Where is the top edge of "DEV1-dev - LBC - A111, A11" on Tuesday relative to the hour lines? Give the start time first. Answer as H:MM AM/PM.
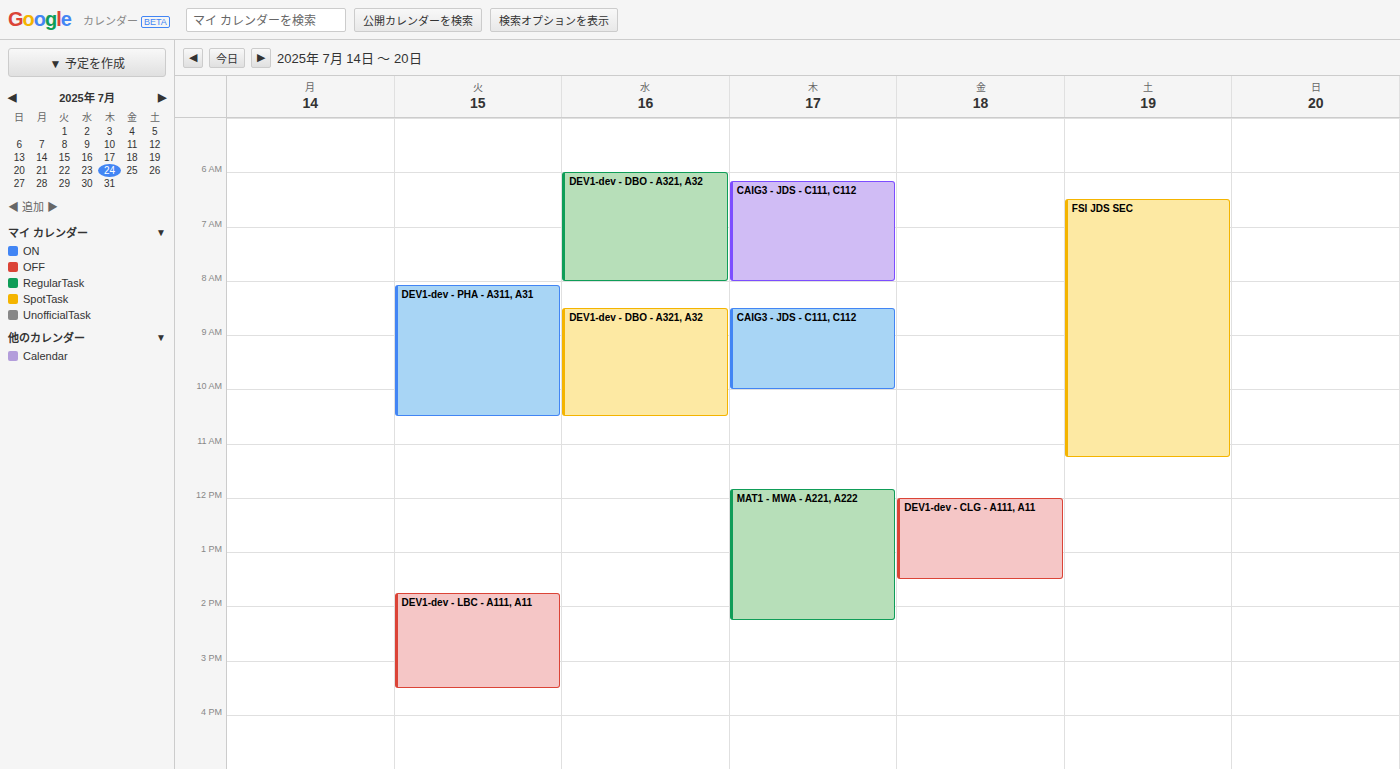
1:45 PM -- neither: three quarters of the way from the 1 PM line to the 2 PM line.